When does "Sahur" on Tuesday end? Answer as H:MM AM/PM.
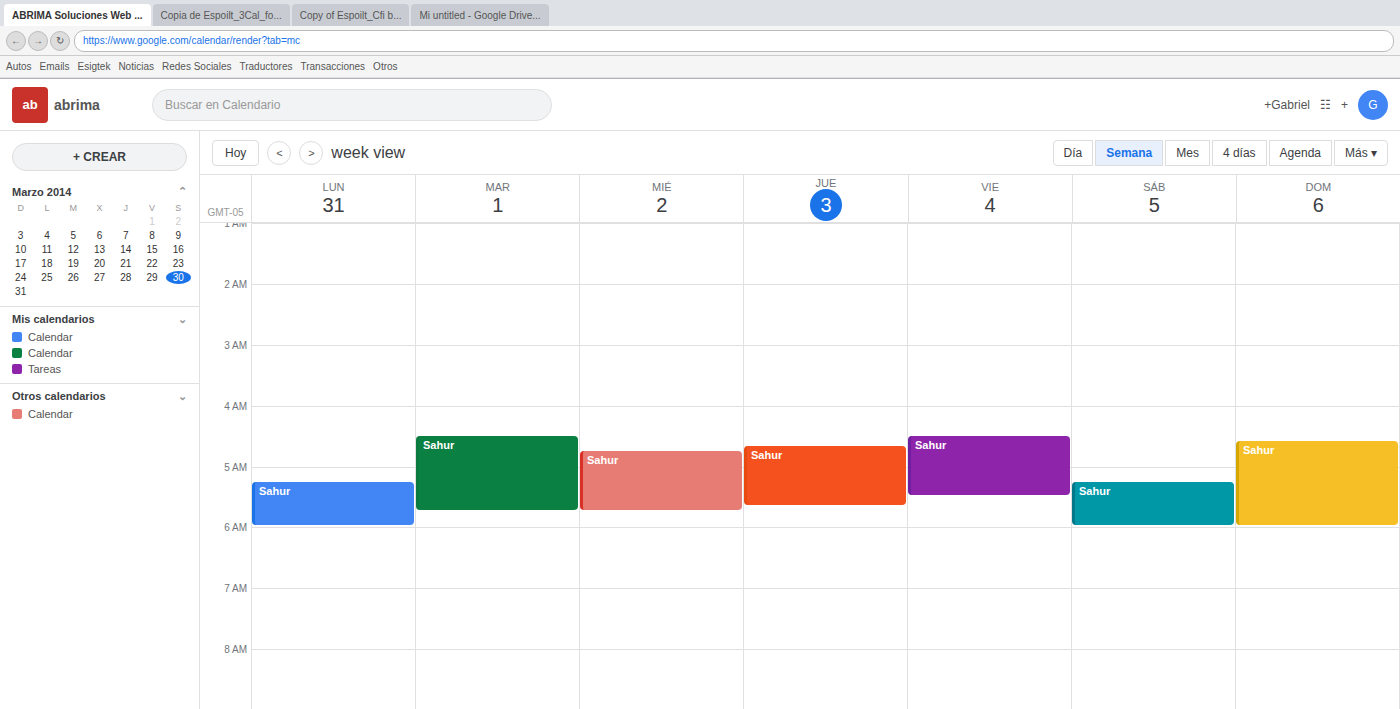
5:45 AM